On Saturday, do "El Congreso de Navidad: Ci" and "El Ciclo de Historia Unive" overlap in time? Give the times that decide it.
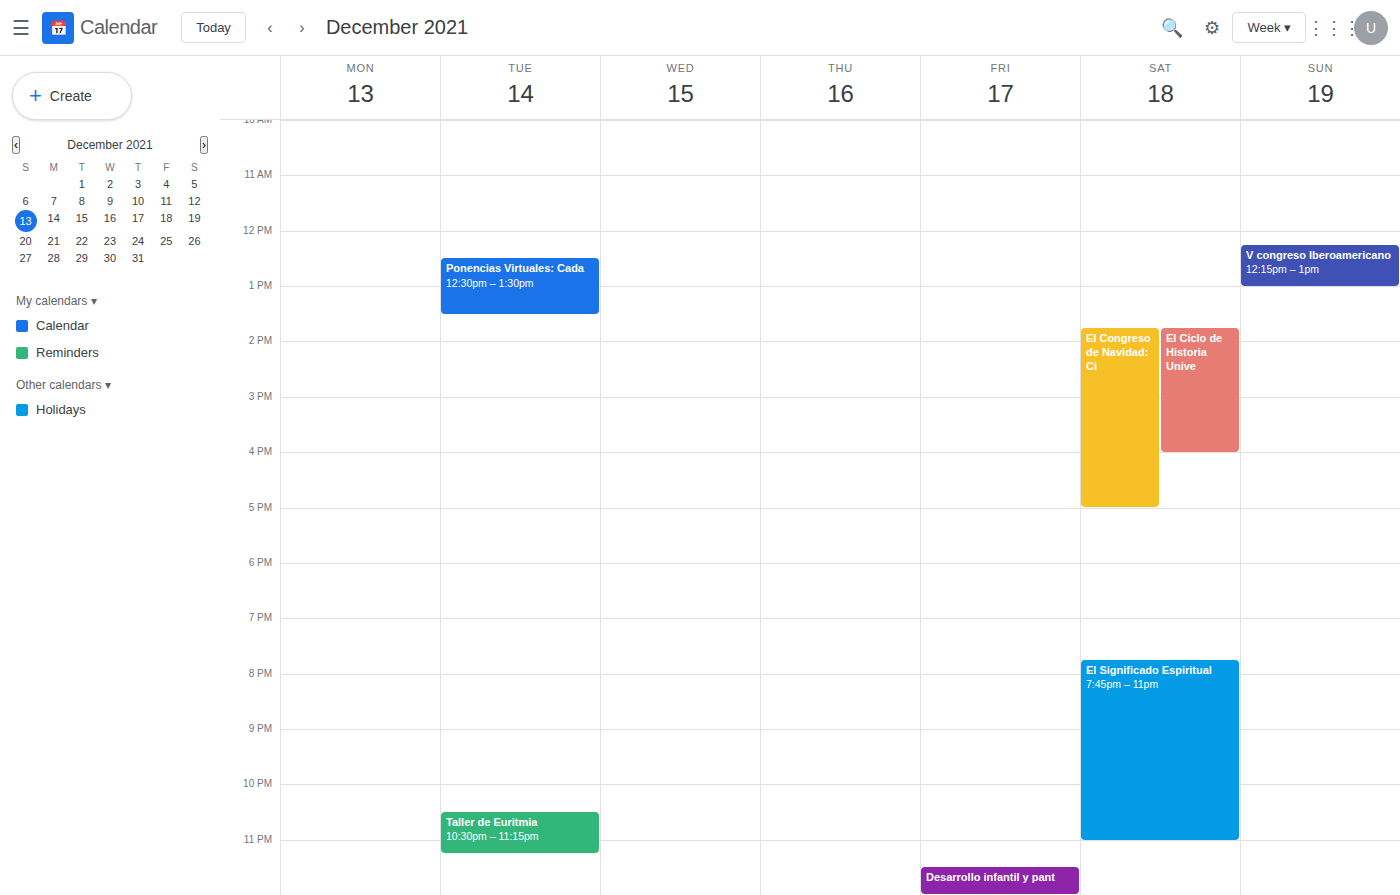
"El Ciclo de Historia Unive" runs 13:45 to 16:00, inside "El Congreso de Navidad: Ci" -- they overlap.